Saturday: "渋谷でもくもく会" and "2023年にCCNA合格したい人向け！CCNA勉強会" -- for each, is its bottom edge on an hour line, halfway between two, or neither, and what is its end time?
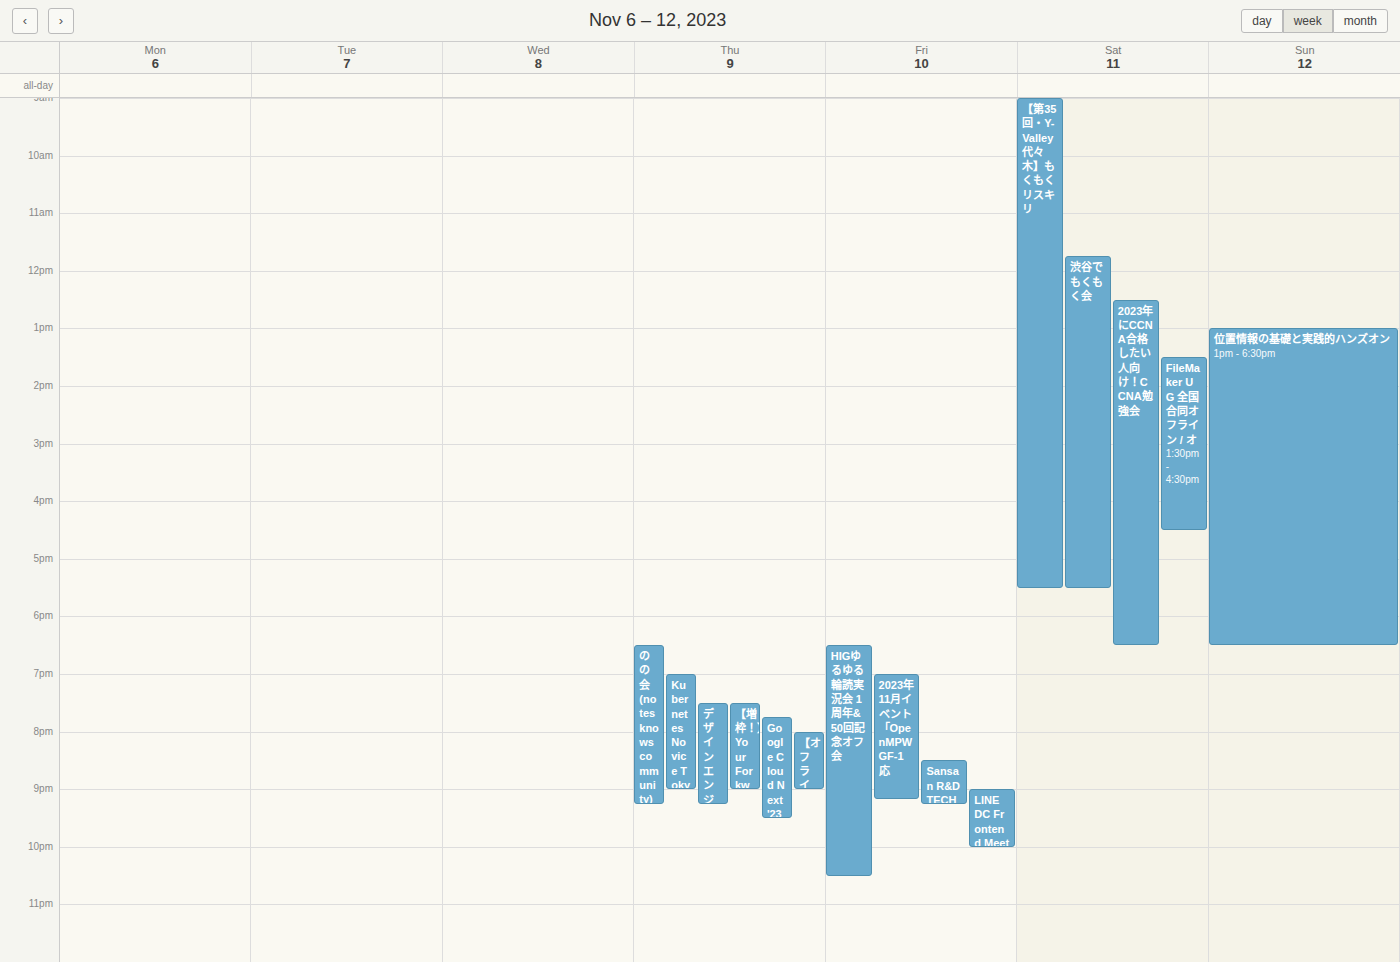
"渋谷でもくもく会": 5:30 PM, halfway between the 5 PM and 6 PM lines. "2023年にCCNA合格したい人向け！CCNA勉強会": 6:30 PM, halfway between the 6 PM and 7 PM lines.